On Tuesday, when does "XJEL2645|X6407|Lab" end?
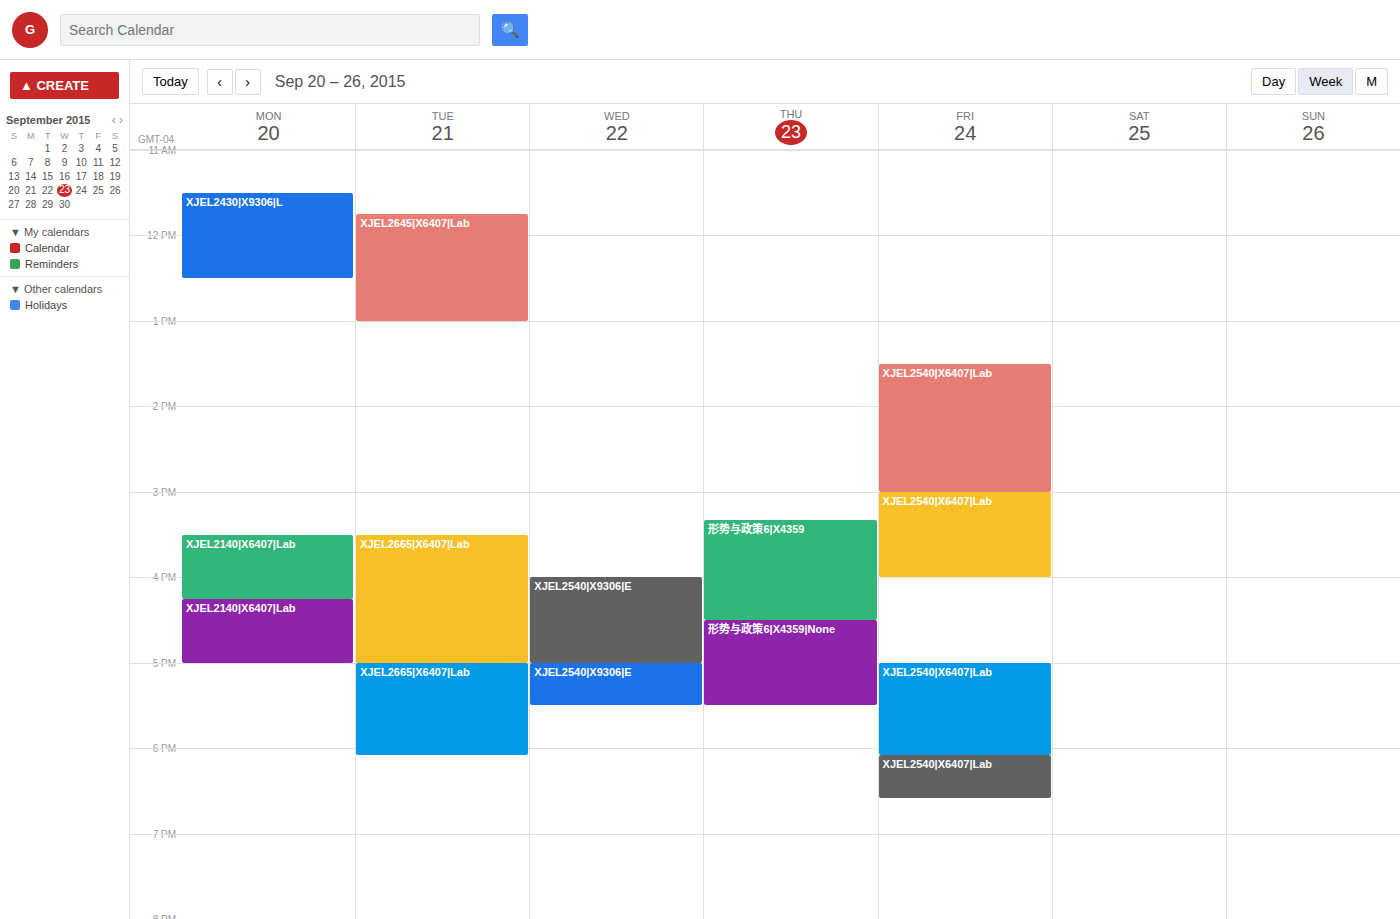
1:00 PM